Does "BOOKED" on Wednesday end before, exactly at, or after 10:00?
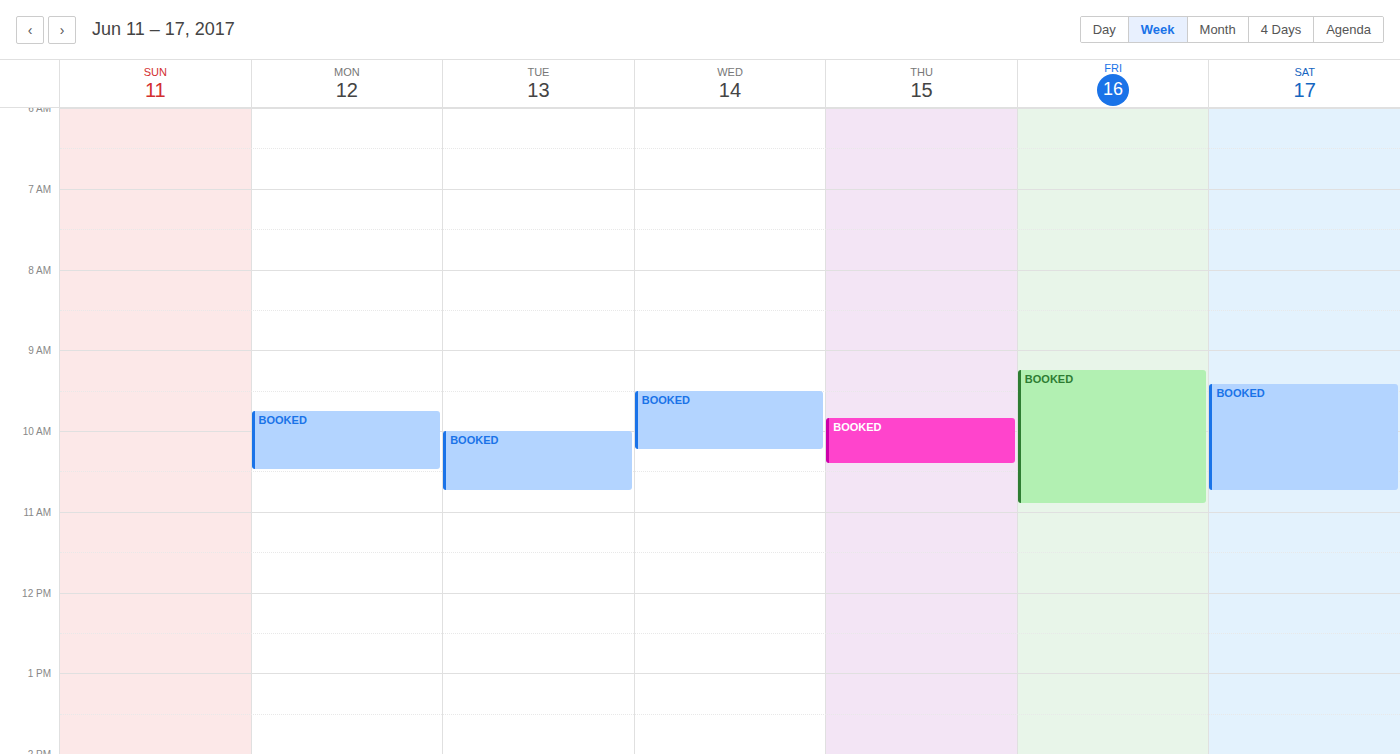
10:15 -- after 10:00, 15 minutes below the 10:00 line.